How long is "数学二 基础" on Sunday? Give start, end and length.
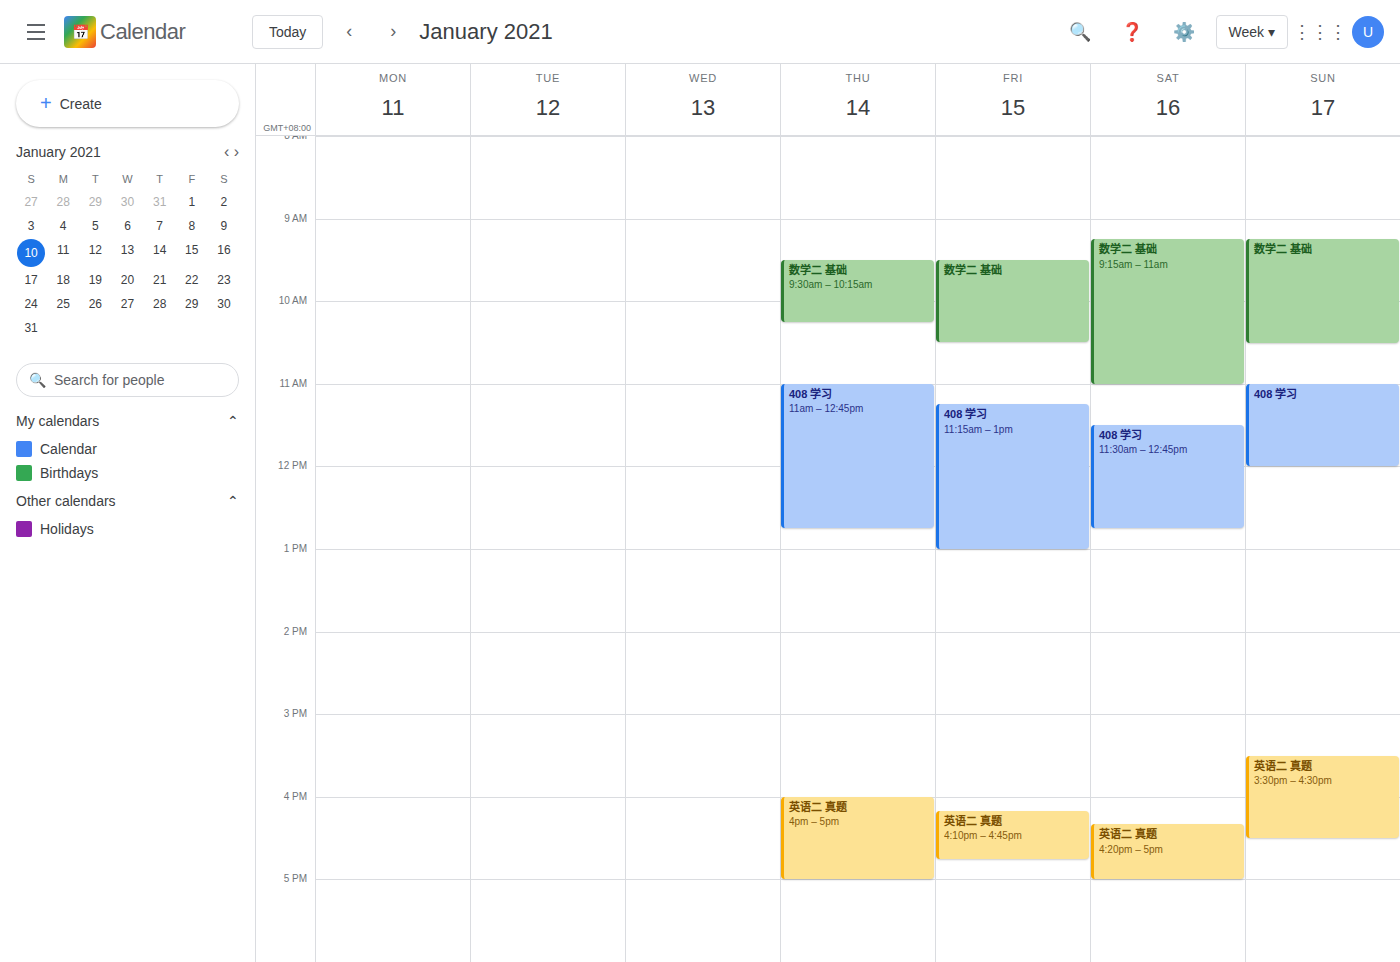
09:15 to 10:30, 1 hour 15 minutes